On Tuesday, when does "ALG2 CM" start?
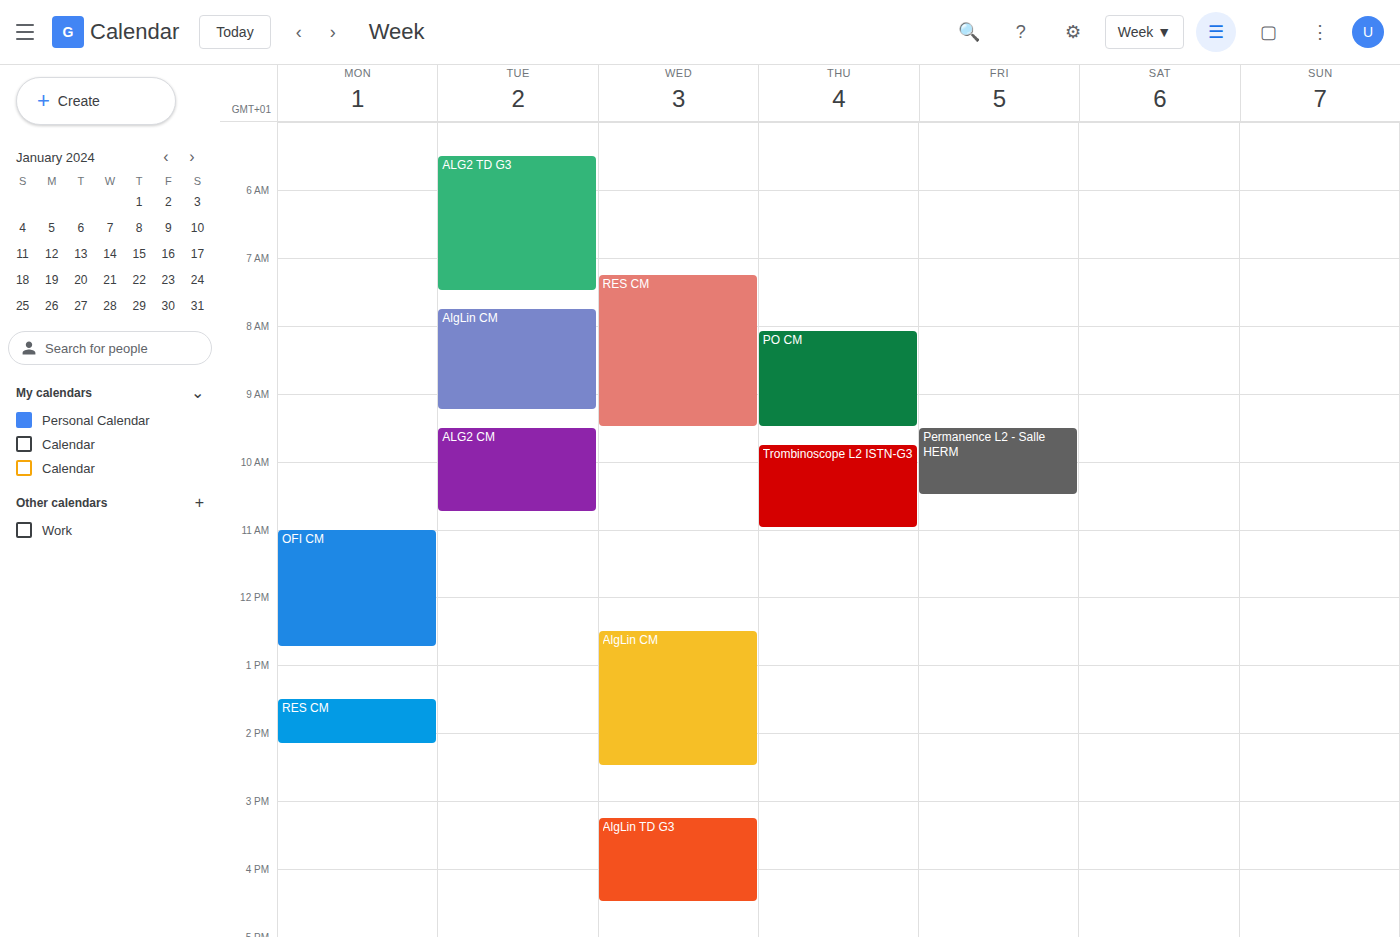
9:30 AM